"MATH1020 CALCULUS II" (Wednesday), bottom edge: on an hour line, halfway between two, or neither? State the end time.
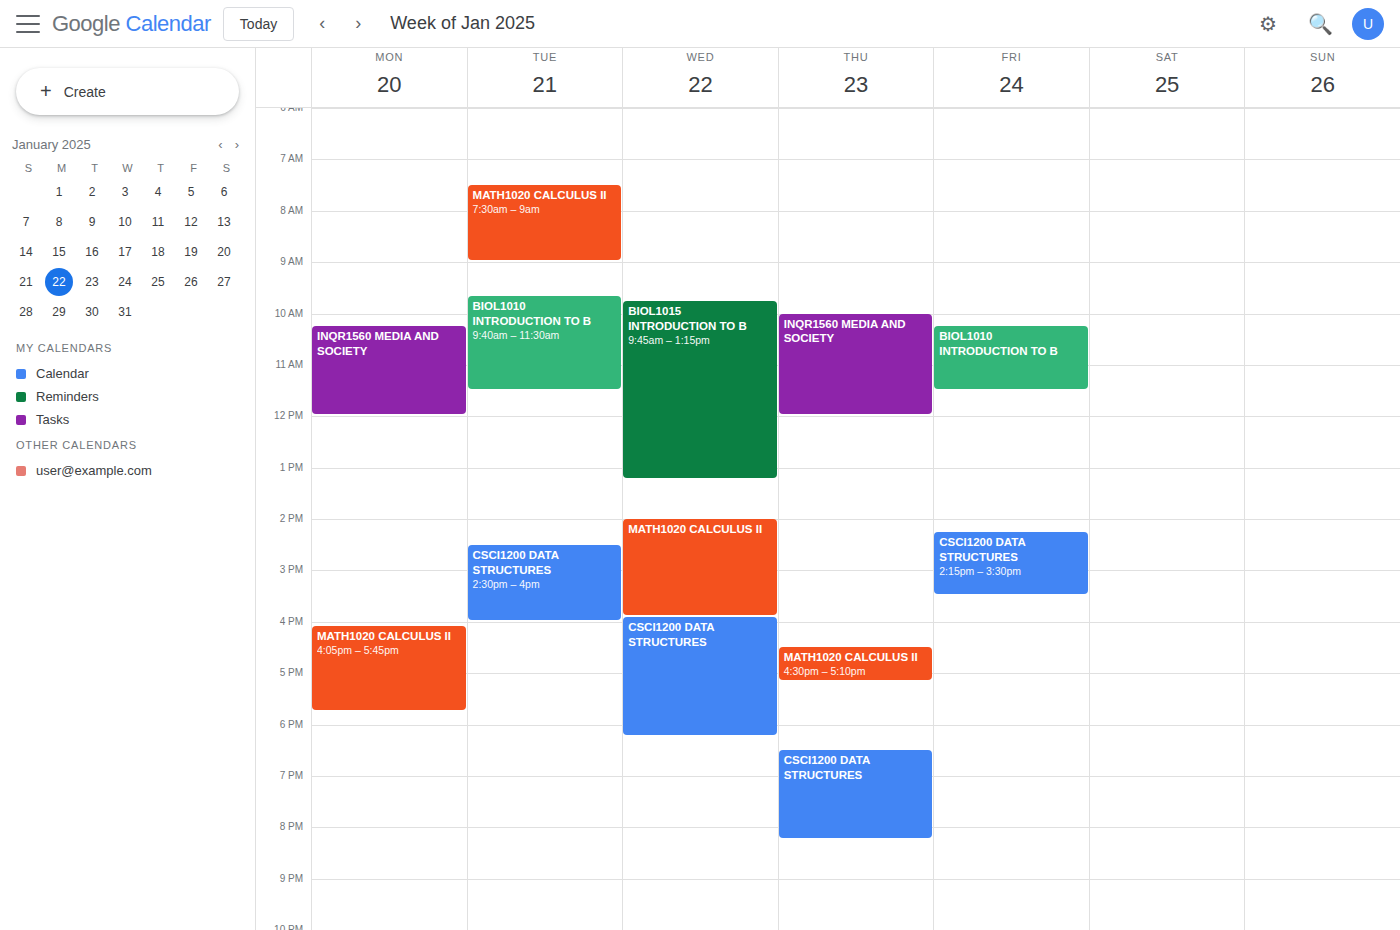
15:55 -- neither: 55 minutes below the 15:00 line and 5 minutes above the 16:00 line.